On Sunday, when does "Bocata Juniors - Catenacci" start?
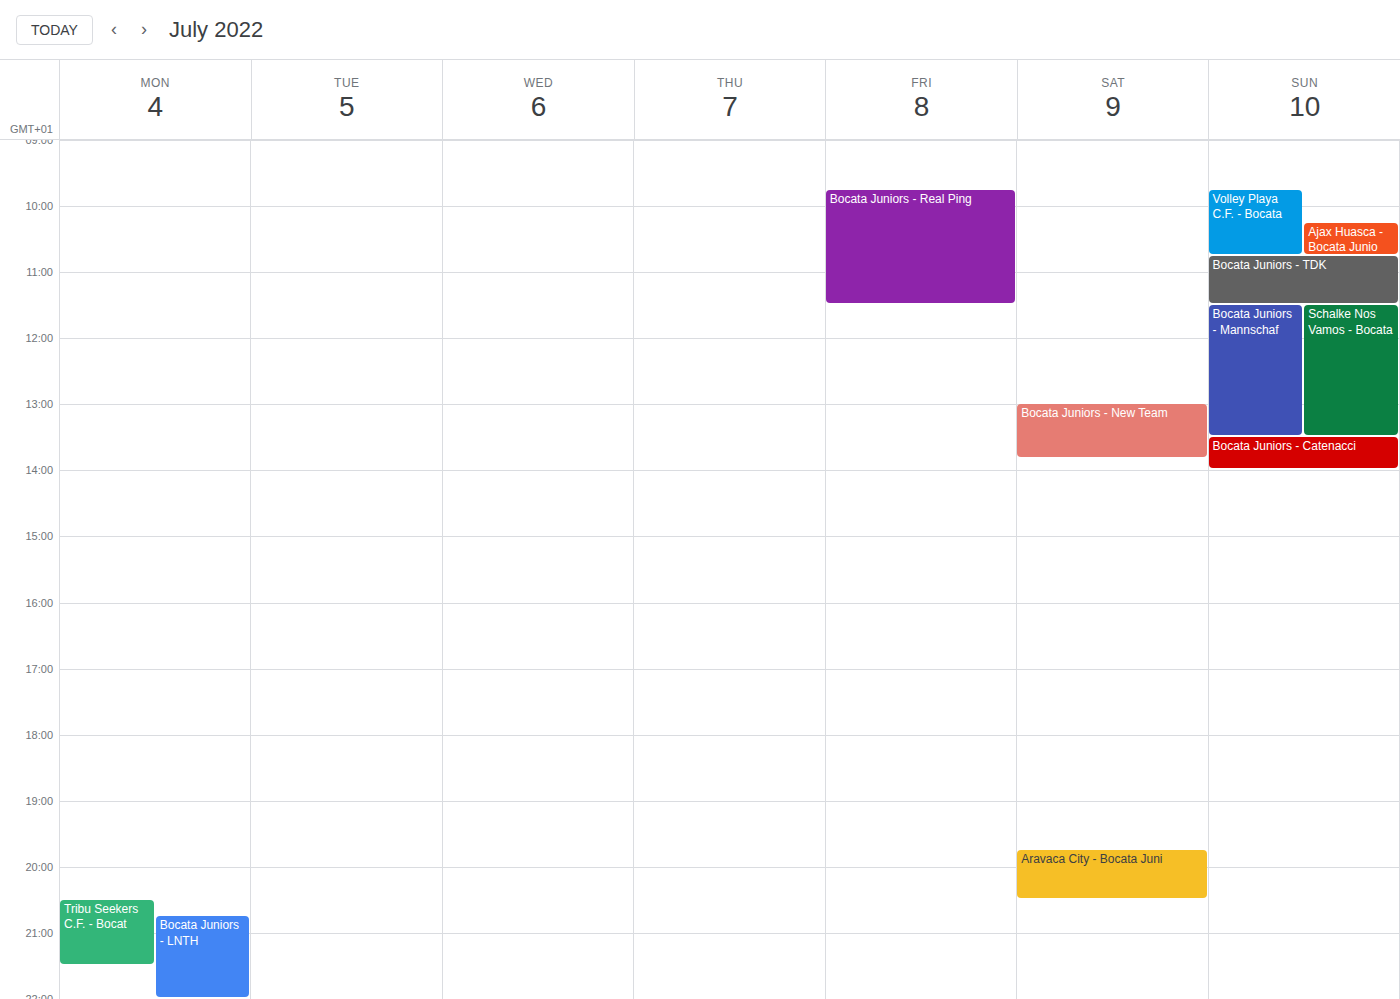
1:30 PM